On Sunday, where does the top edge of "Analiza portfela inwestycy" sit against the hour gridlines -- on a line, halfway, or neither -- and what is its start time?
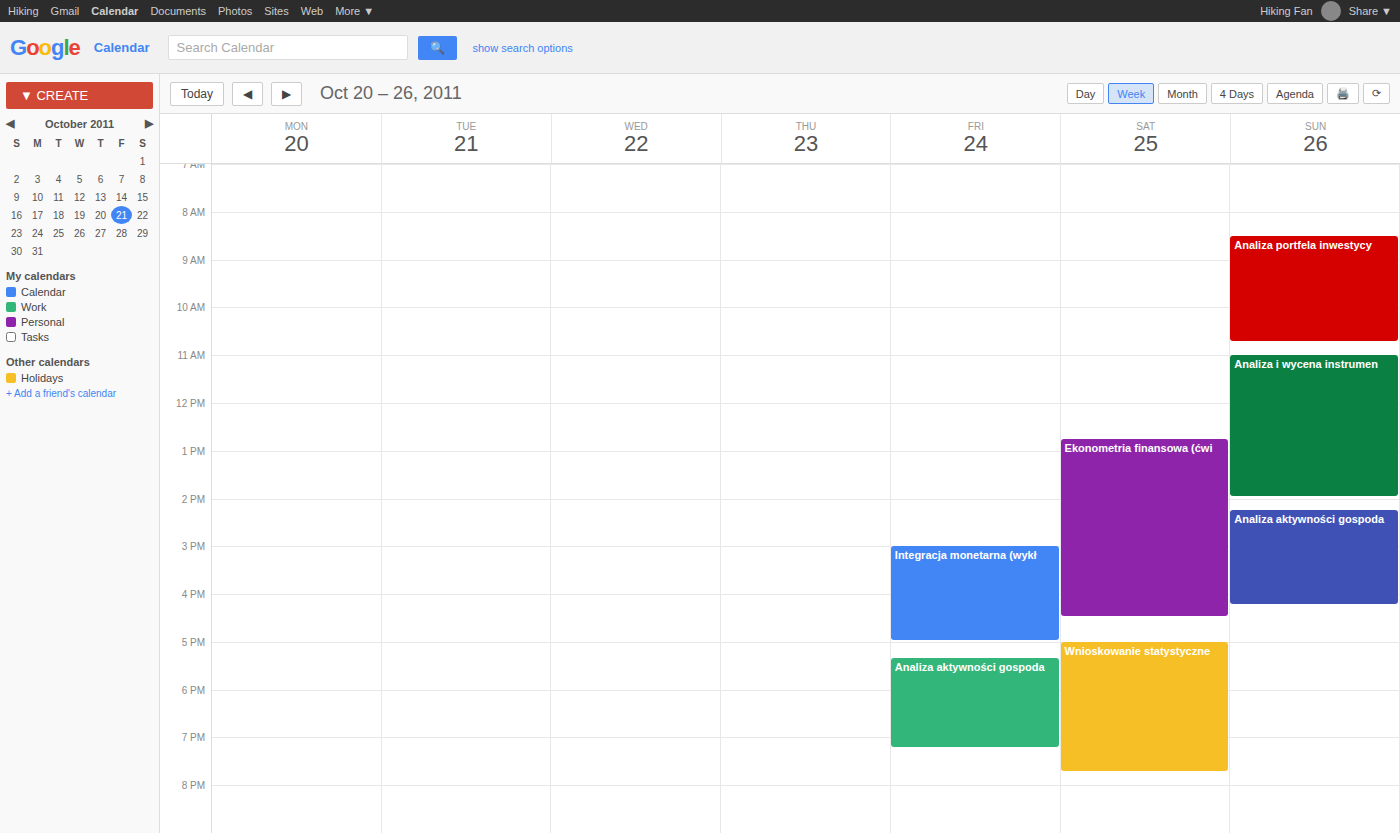
8:30 AM -- halfway between the 8 AM and 9 AM lines.